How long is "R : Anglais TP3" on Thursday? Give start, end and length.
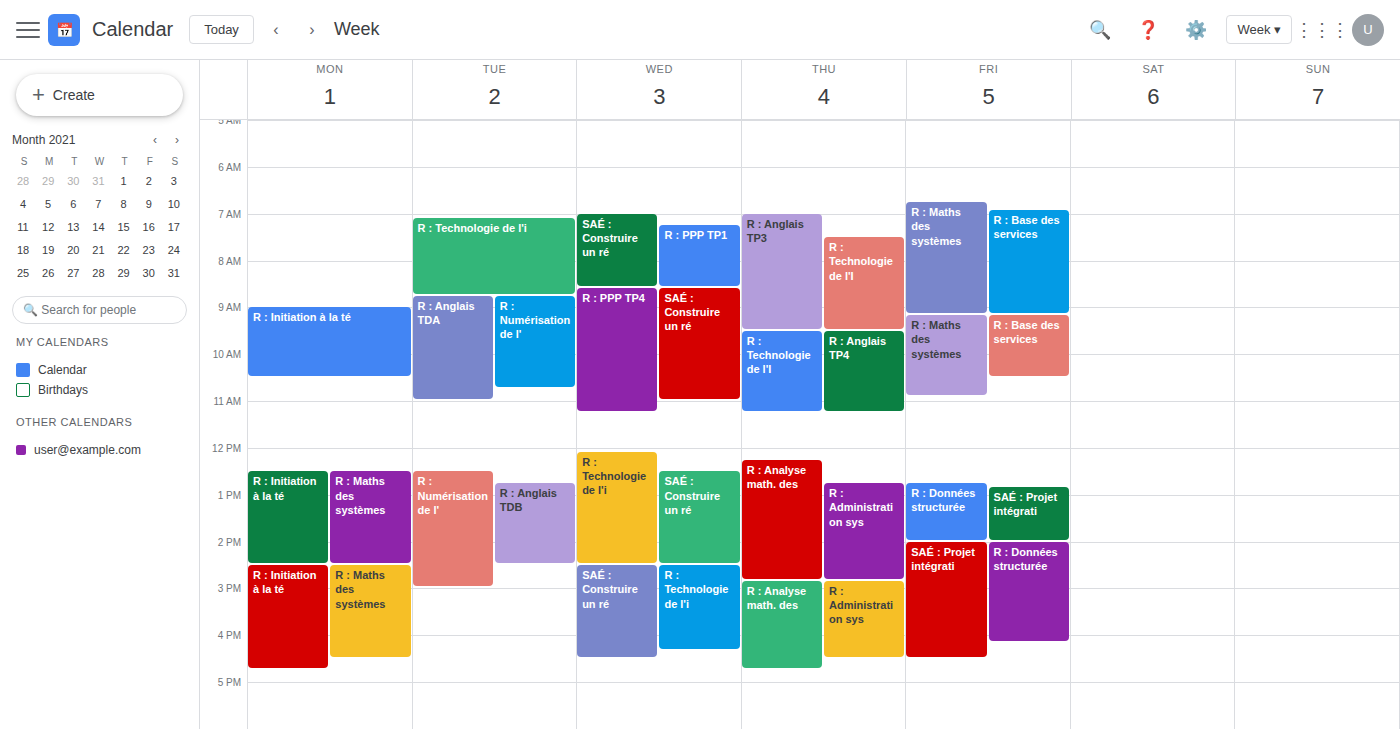
7:00 AM to 9:30 AM, 2 hours 30 minutes